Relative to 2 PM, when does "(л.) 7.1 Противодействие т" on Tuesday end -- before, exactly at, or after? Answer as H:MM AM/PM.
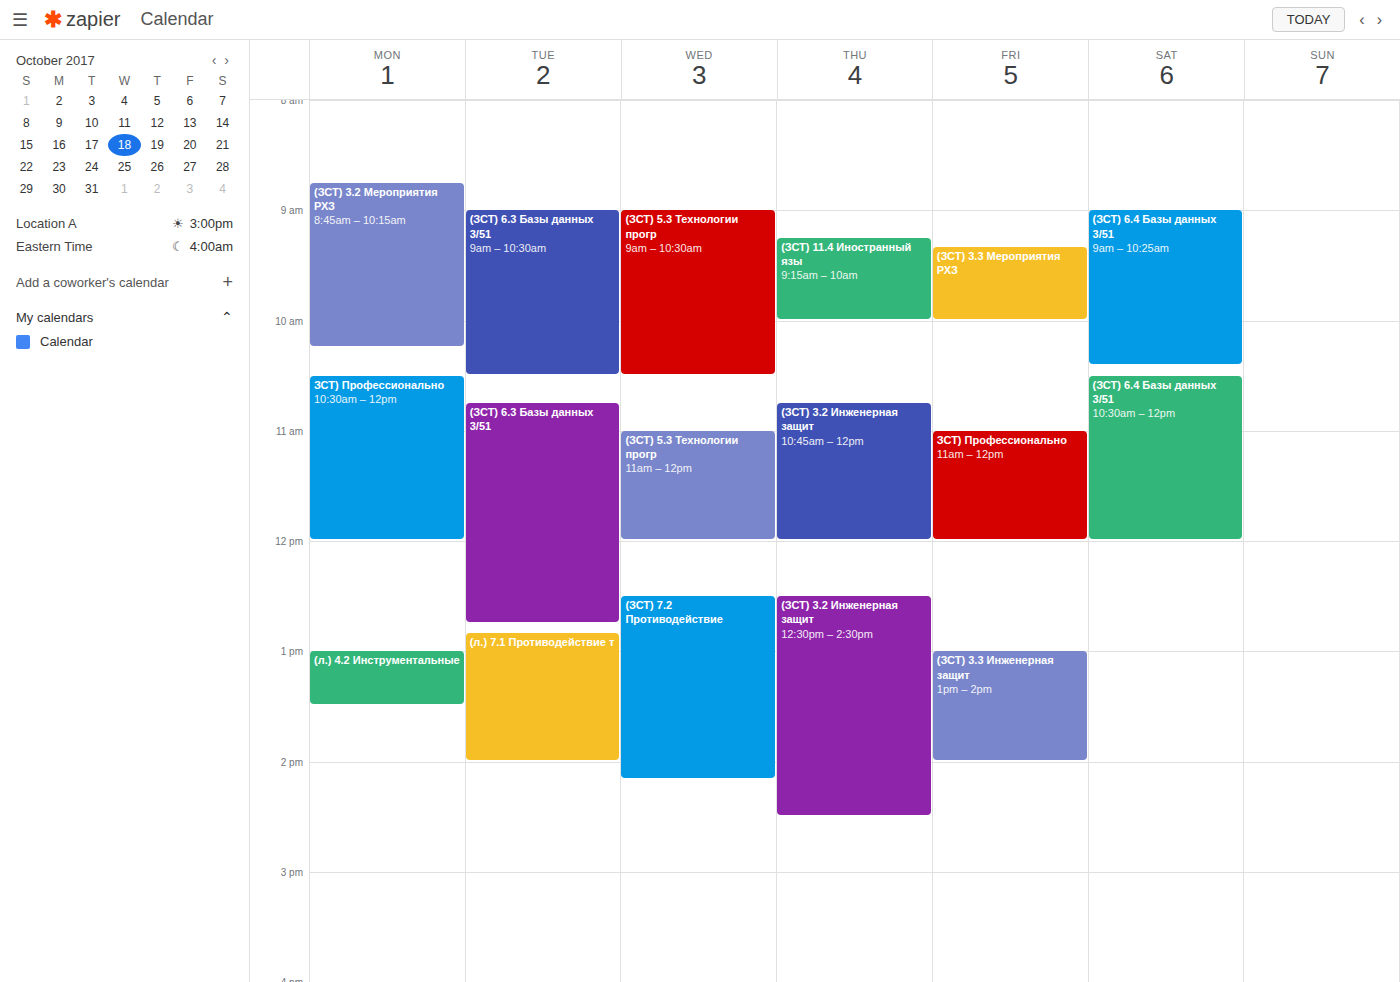
2:00 PM -- exactly at 2 PM, on the 2 PM line.